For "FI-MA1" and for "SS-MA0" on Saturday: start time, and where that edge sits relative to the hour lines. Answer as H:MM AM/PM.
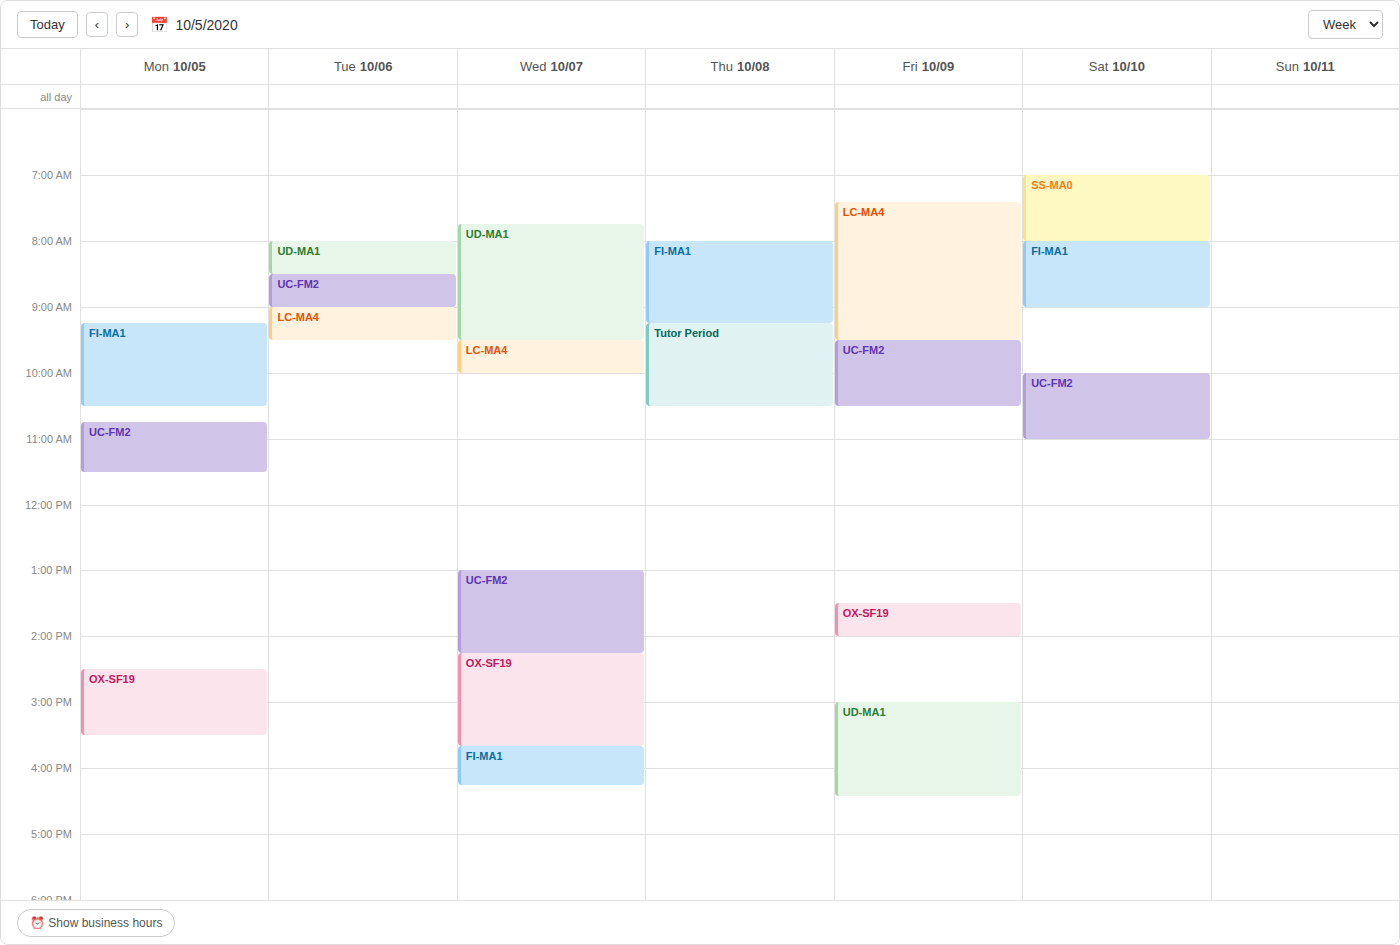
"FI-MA1": 8:00 AM, exactly on the 8 AM line. "SS-MA0": 7:00 AM, exactly on the 7 AM line.